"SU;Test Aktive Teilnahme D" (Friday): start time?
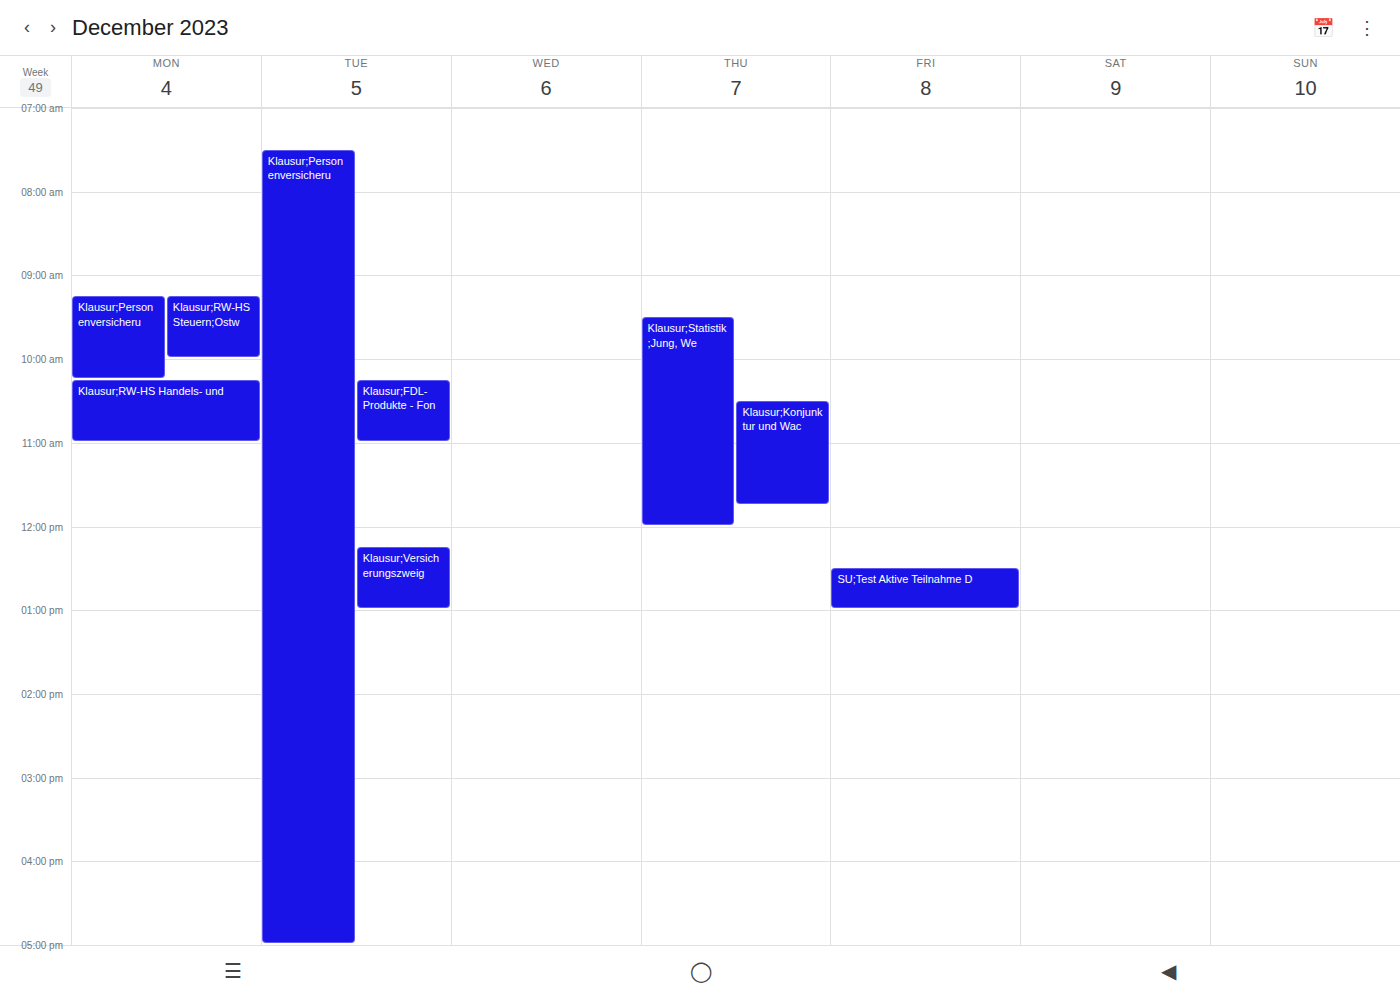
12:30 PM